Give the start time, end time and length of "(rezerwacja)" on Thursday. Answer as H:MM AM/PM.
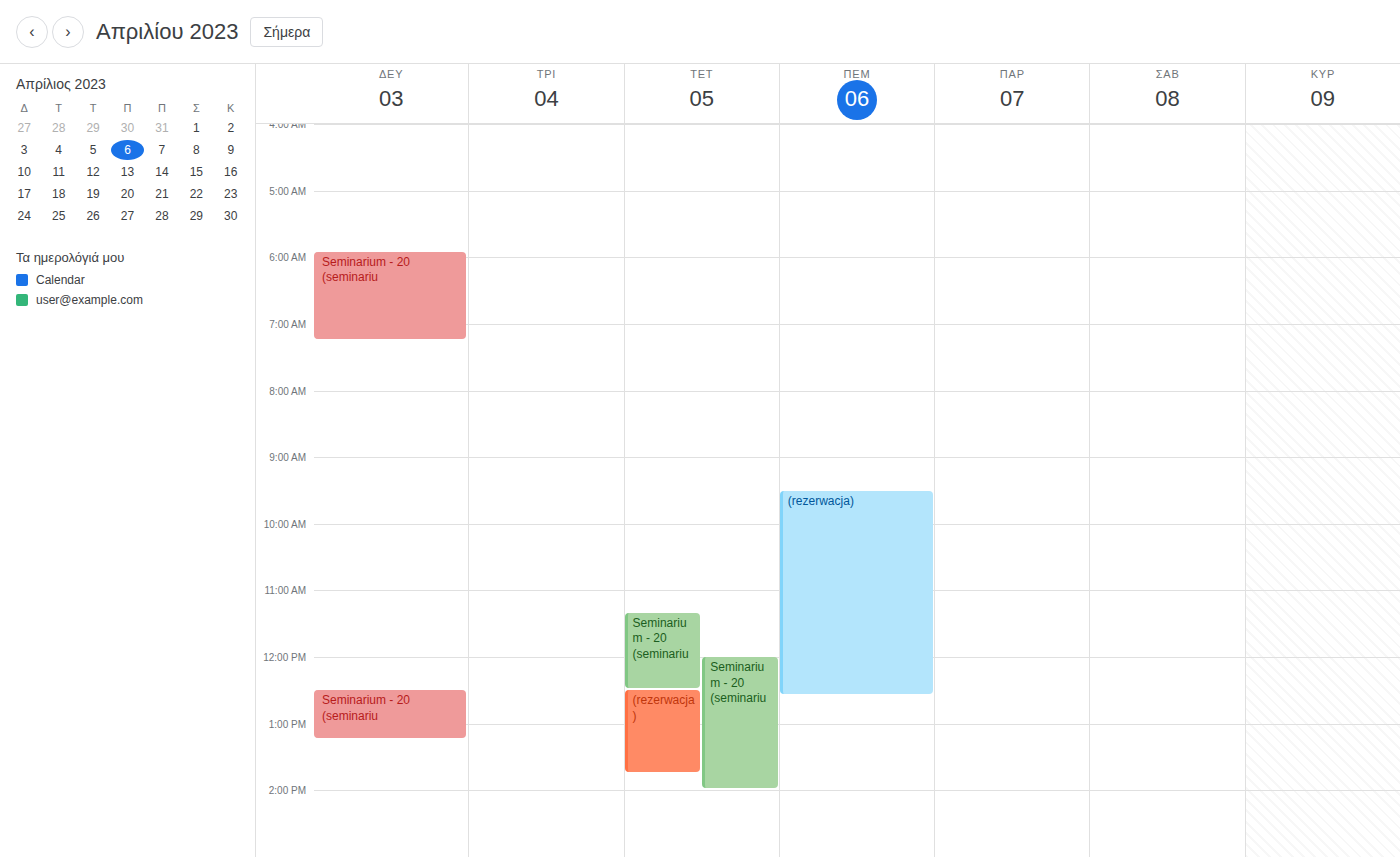
9:30 AM to 12:35 PM, 3 hours 5 minutes